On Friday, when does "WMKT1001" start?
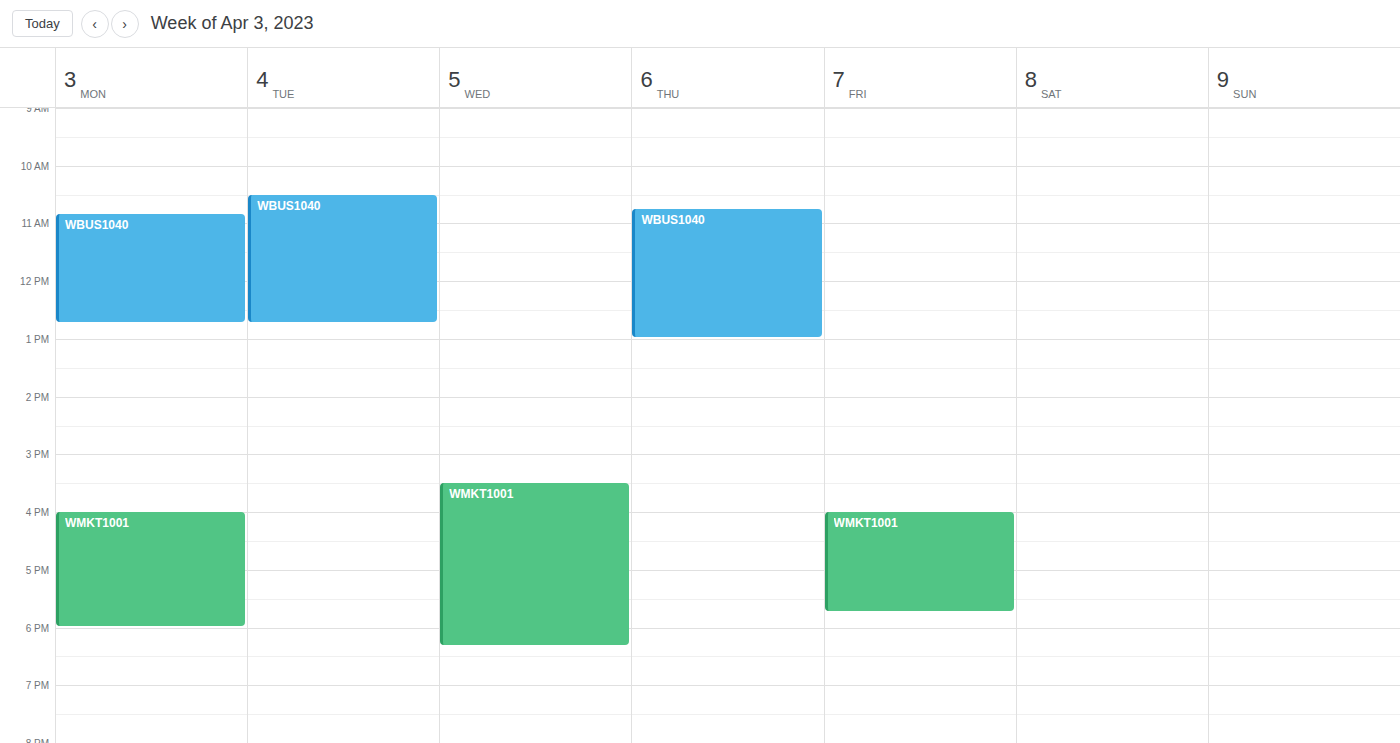
16:00